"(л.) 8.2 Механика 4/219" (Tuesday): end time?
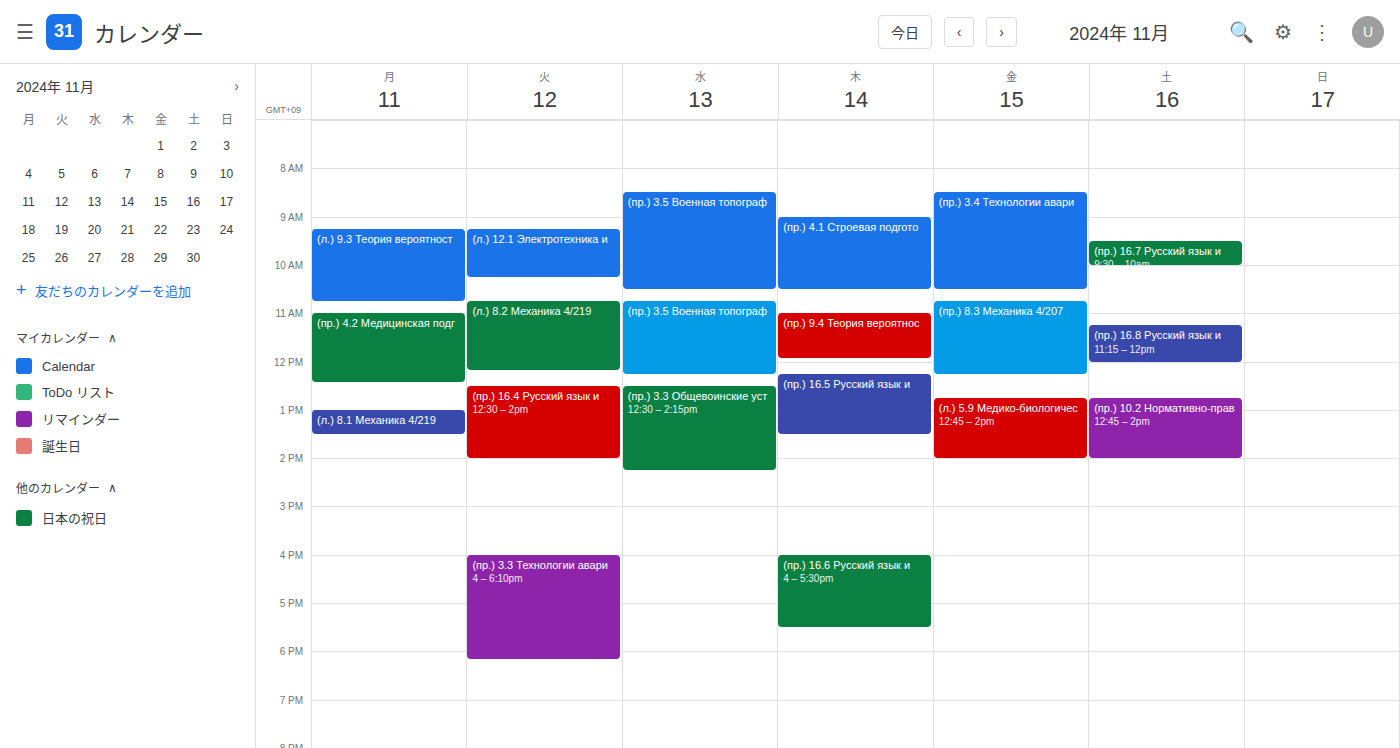
12:10 PM